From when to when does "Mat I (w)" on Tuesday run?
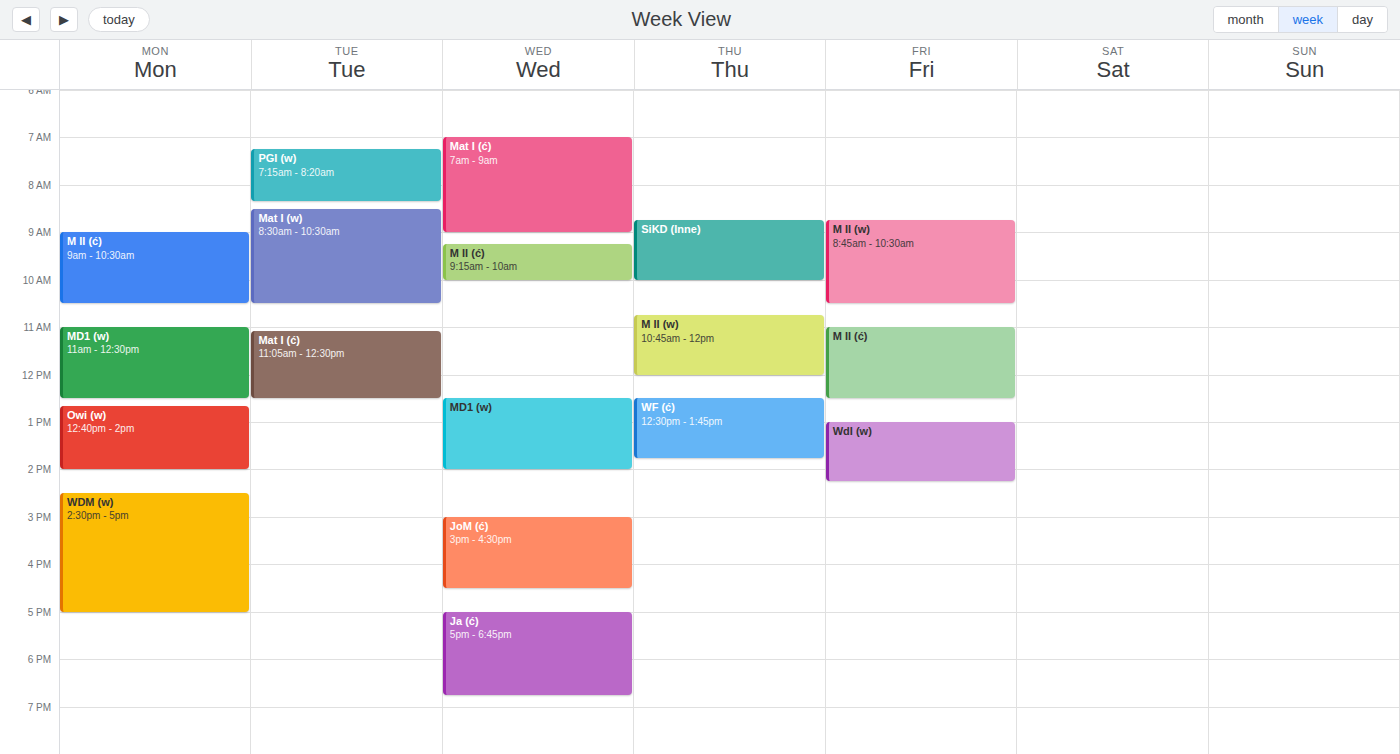
08:30 to 10:30